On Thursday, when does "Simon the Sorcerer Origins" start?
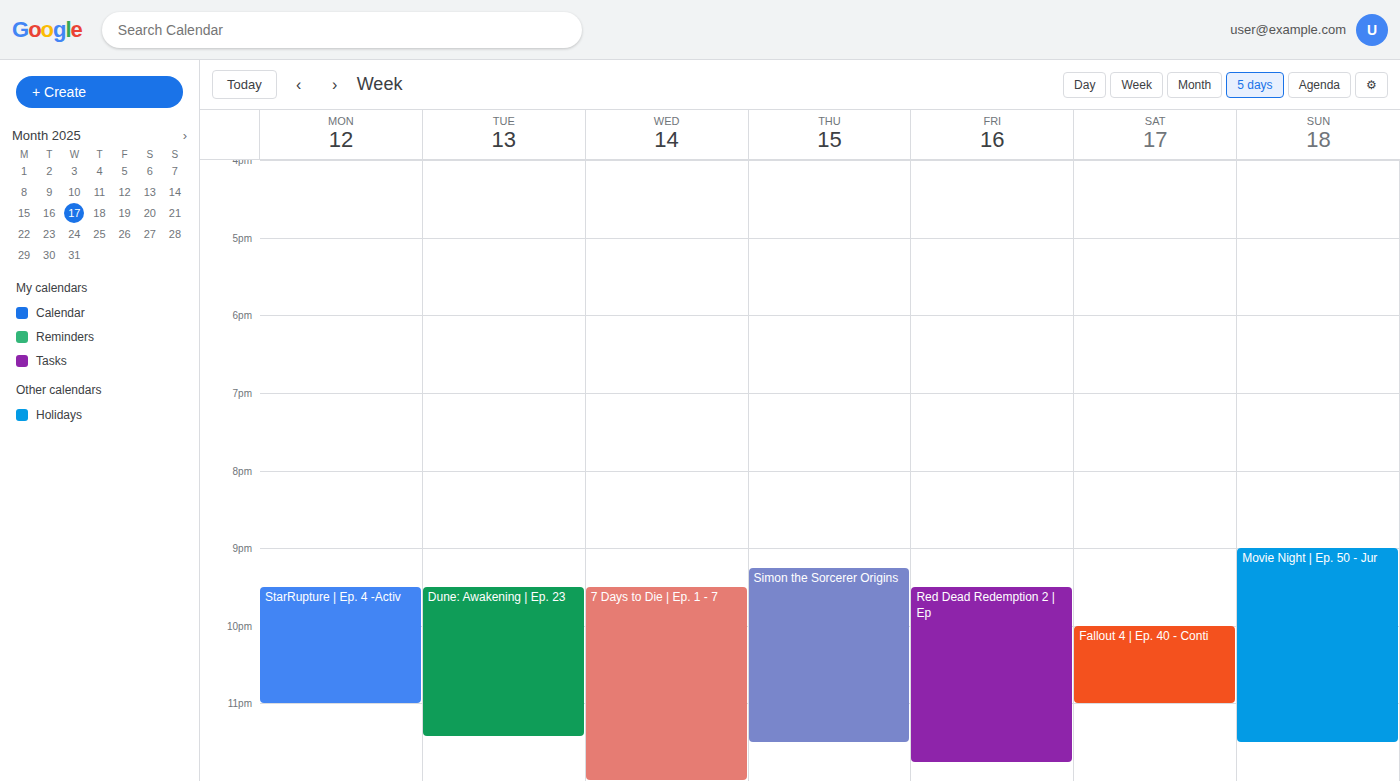
9:15 PM